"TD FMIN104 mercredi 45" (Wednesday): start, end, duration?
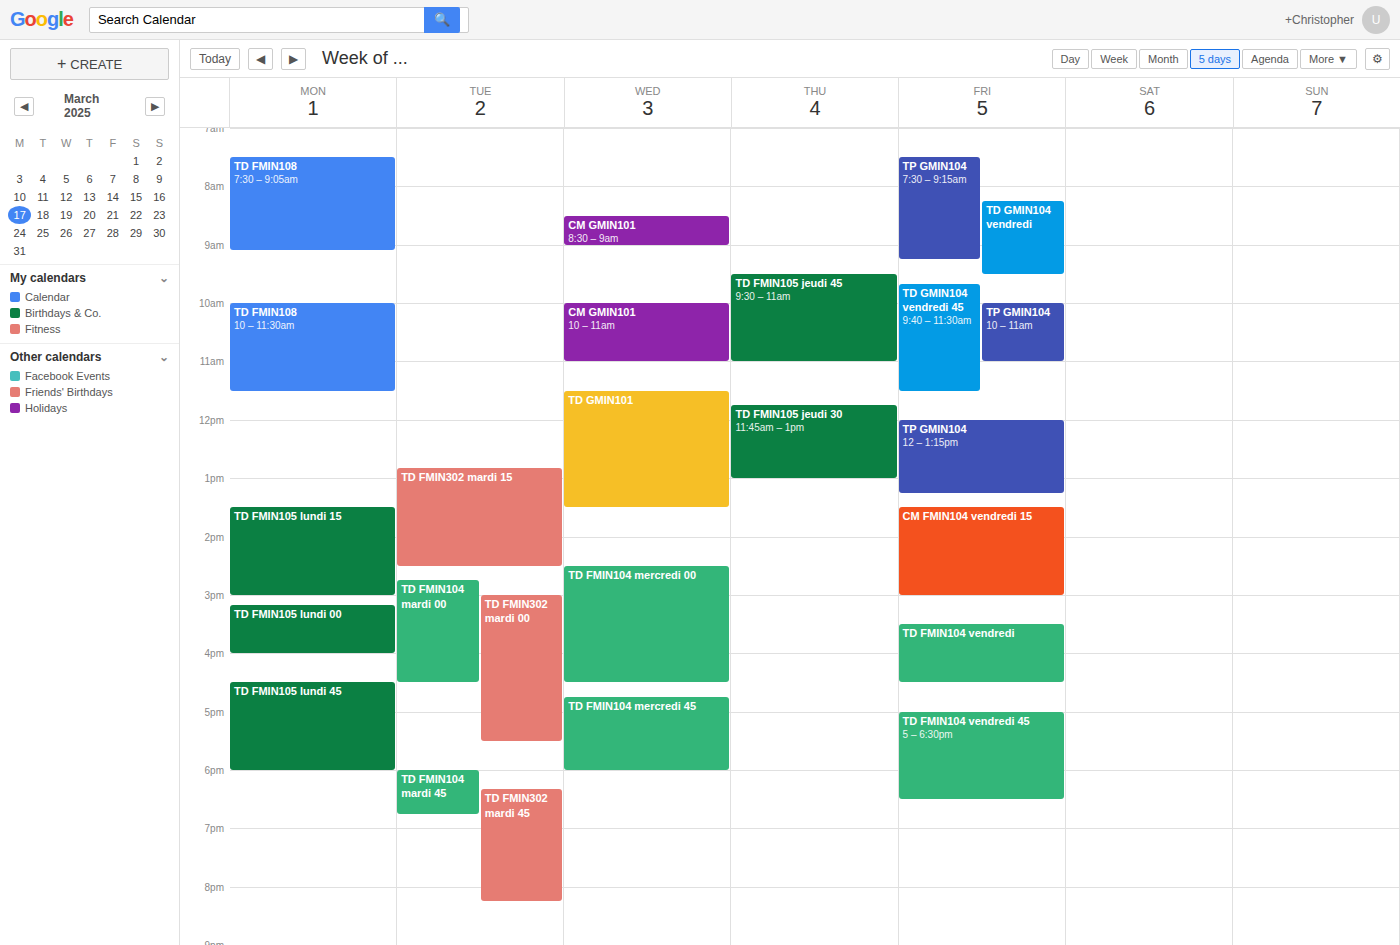
16:45 to 18:00, 1 hour 15 minutes